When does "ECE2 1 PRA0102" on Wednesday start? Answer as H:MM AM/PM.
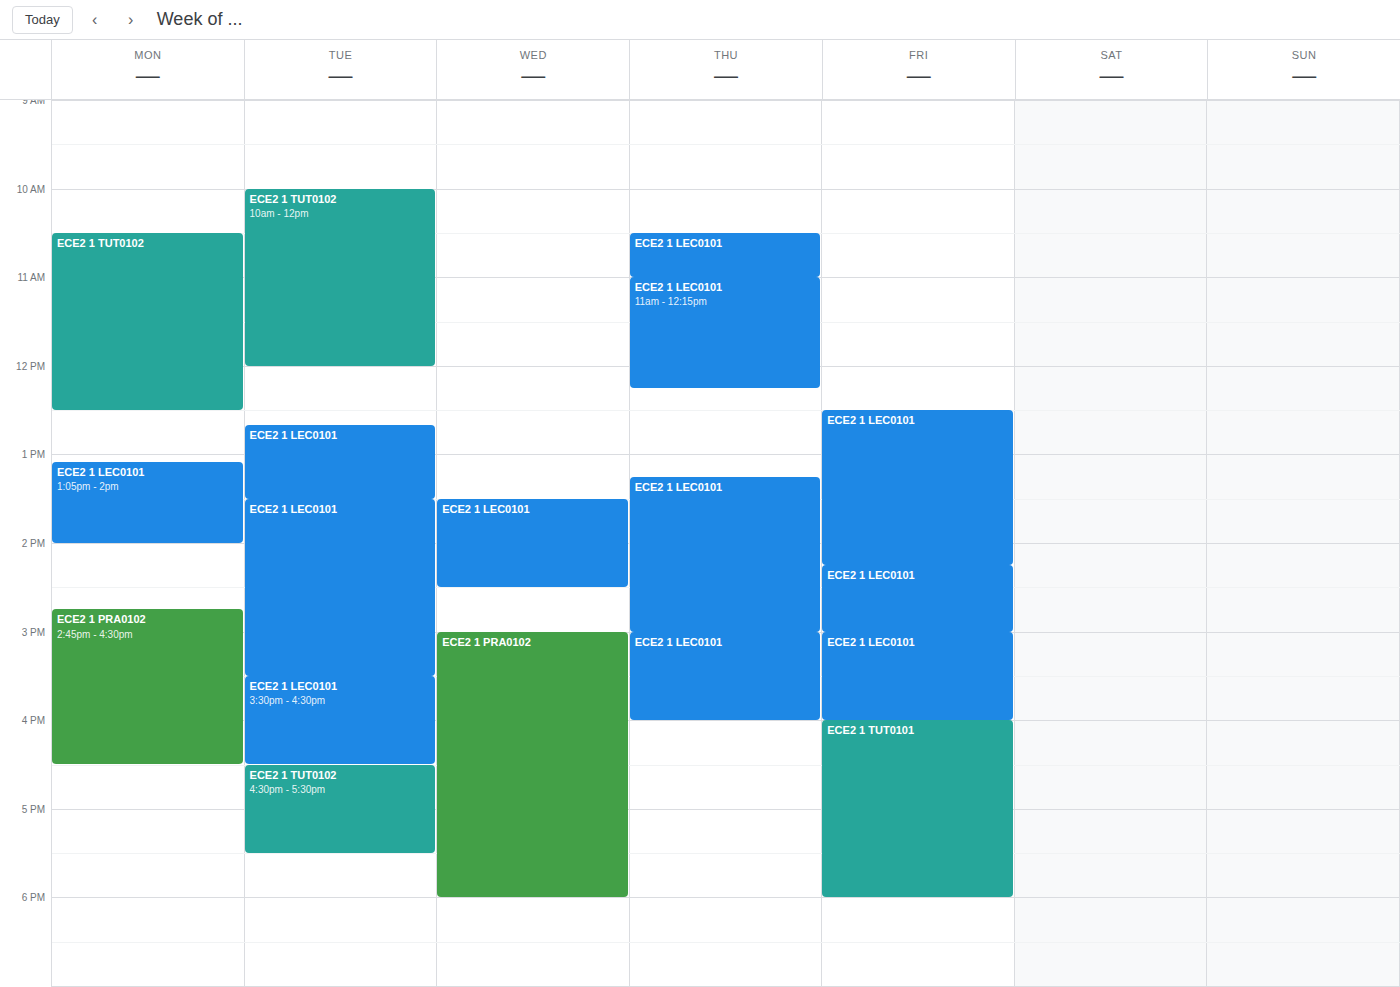
3:00 PM